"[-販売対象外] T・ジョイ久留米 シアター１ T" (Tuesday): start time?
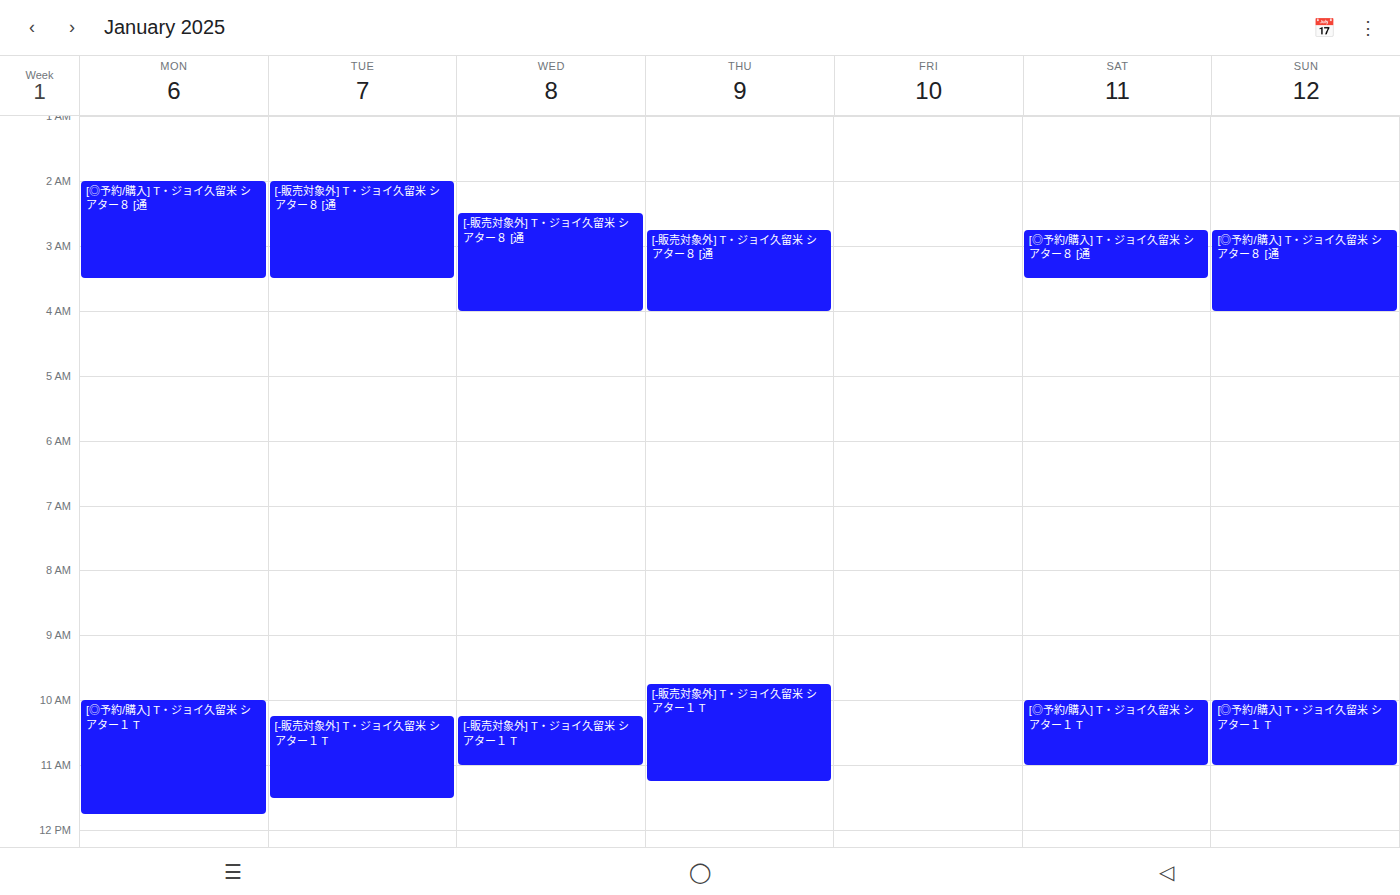
10:15 AM